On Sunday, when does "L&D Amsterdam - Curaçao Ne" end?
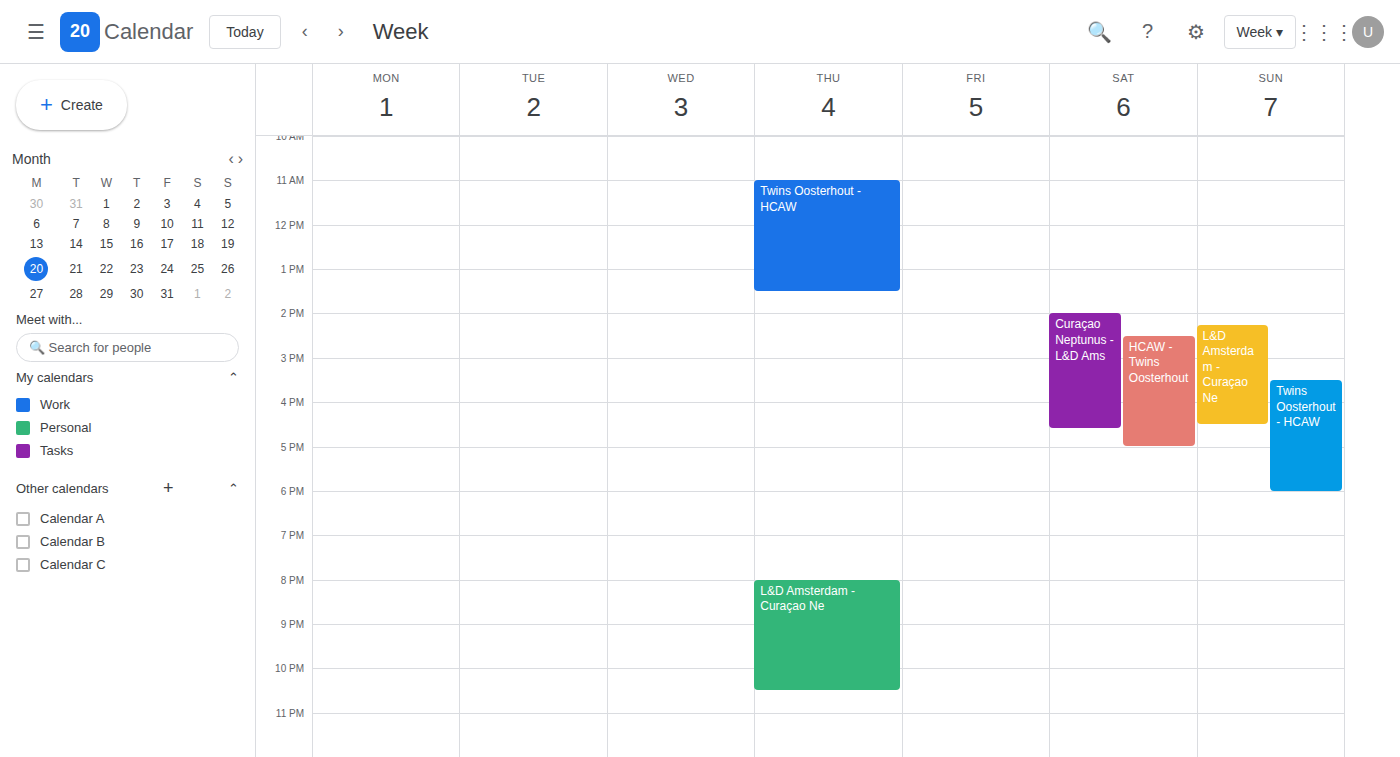
4:30 PM